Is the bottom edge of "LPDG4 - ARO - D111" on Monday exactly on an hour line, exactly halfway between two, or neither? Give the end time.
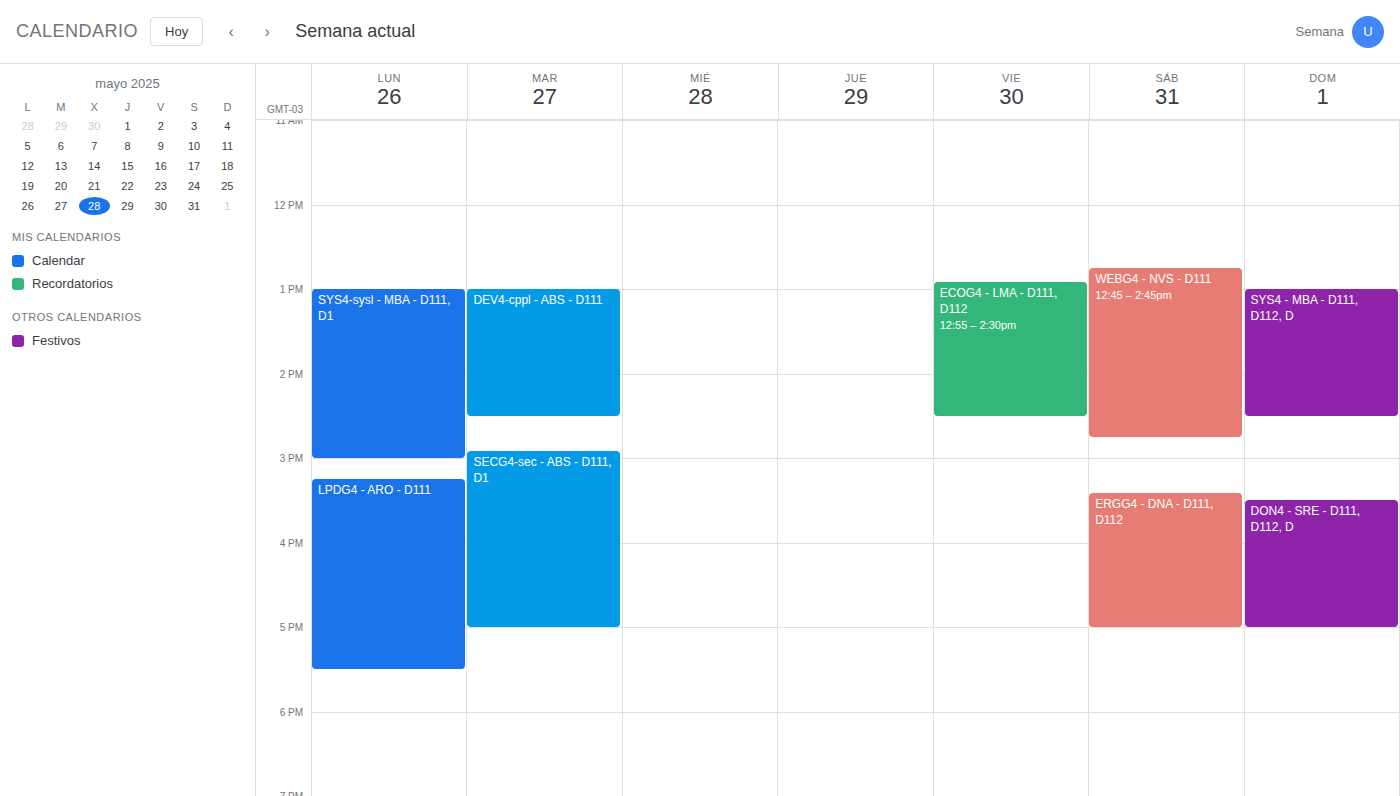
5:30 PM -- halfway between the 5 PM and 6 PM lines.